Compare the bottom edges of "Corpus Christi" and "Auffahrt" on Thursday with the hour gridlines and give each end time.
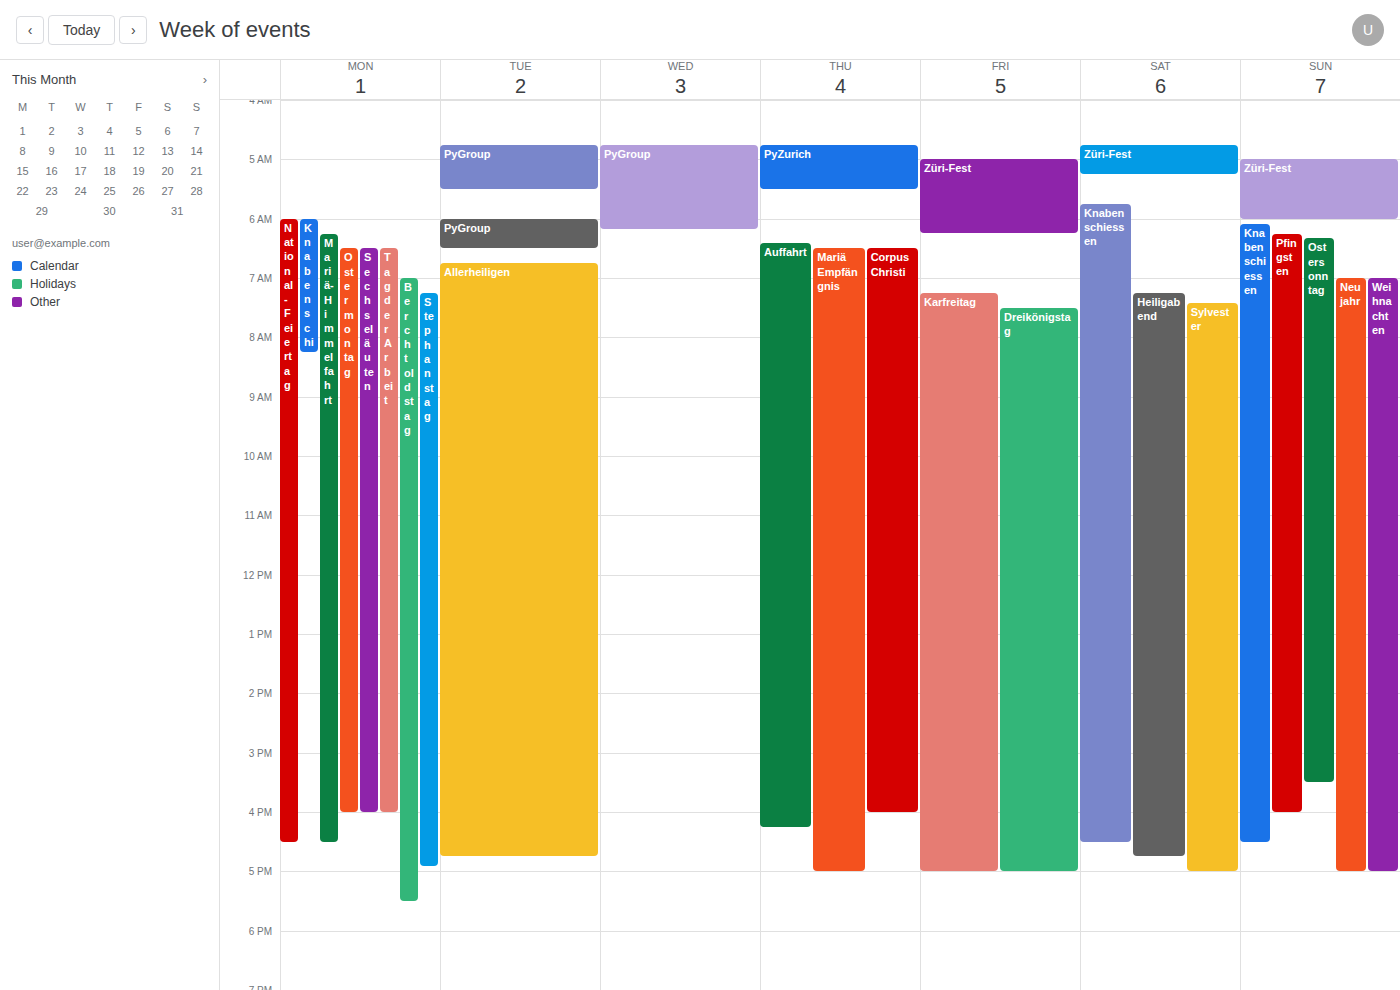
"Corpus Christi": 4:00 PM, exactly on the 4 PM line. "Auffahrt": 4:15 PM, neither: a quarter of the way from the 4 PM line to the 5 PM line.